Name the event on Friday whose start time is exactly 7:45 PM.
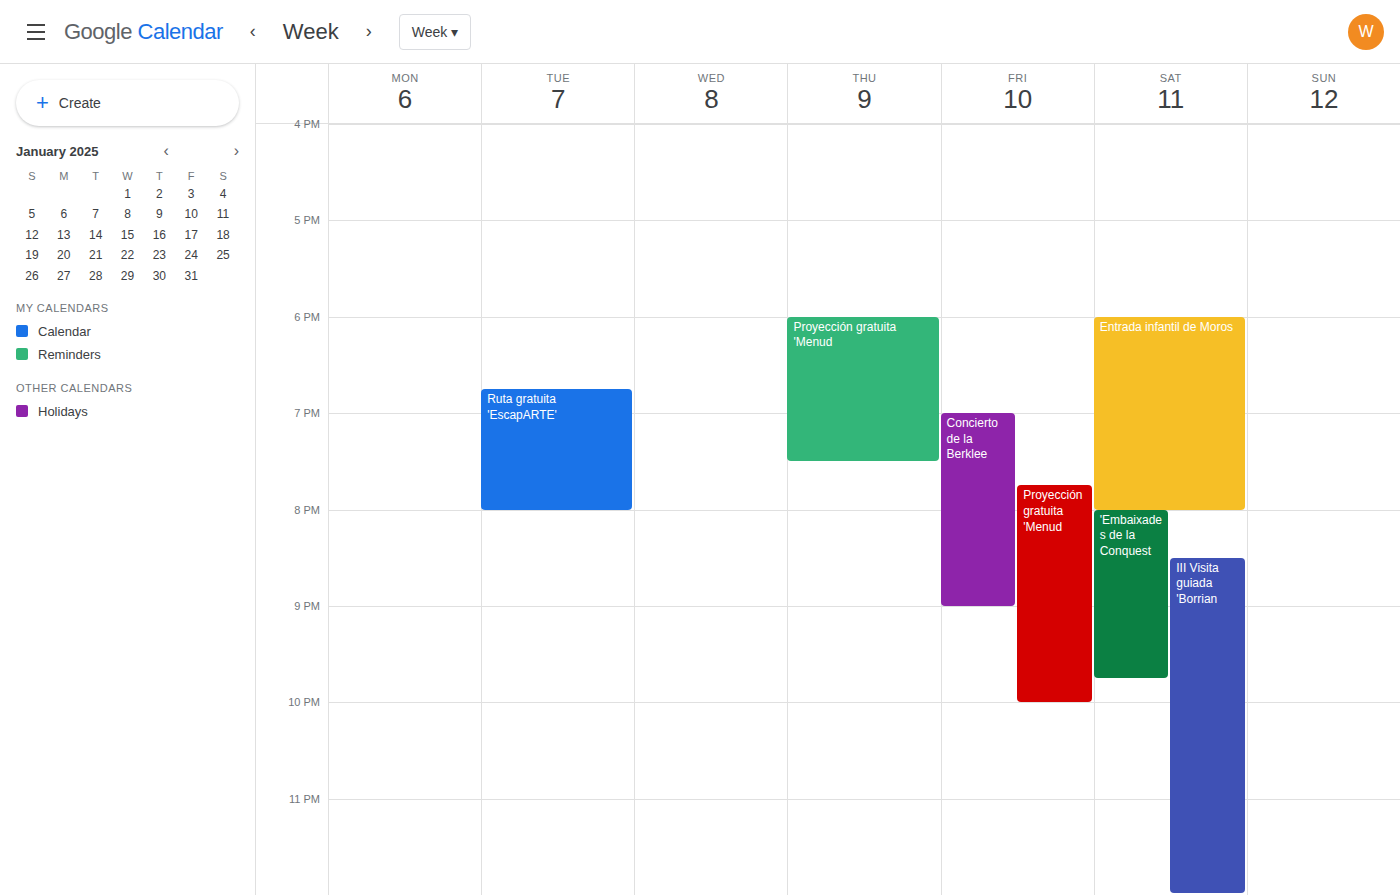
"Proyección gratuita 'Menud"